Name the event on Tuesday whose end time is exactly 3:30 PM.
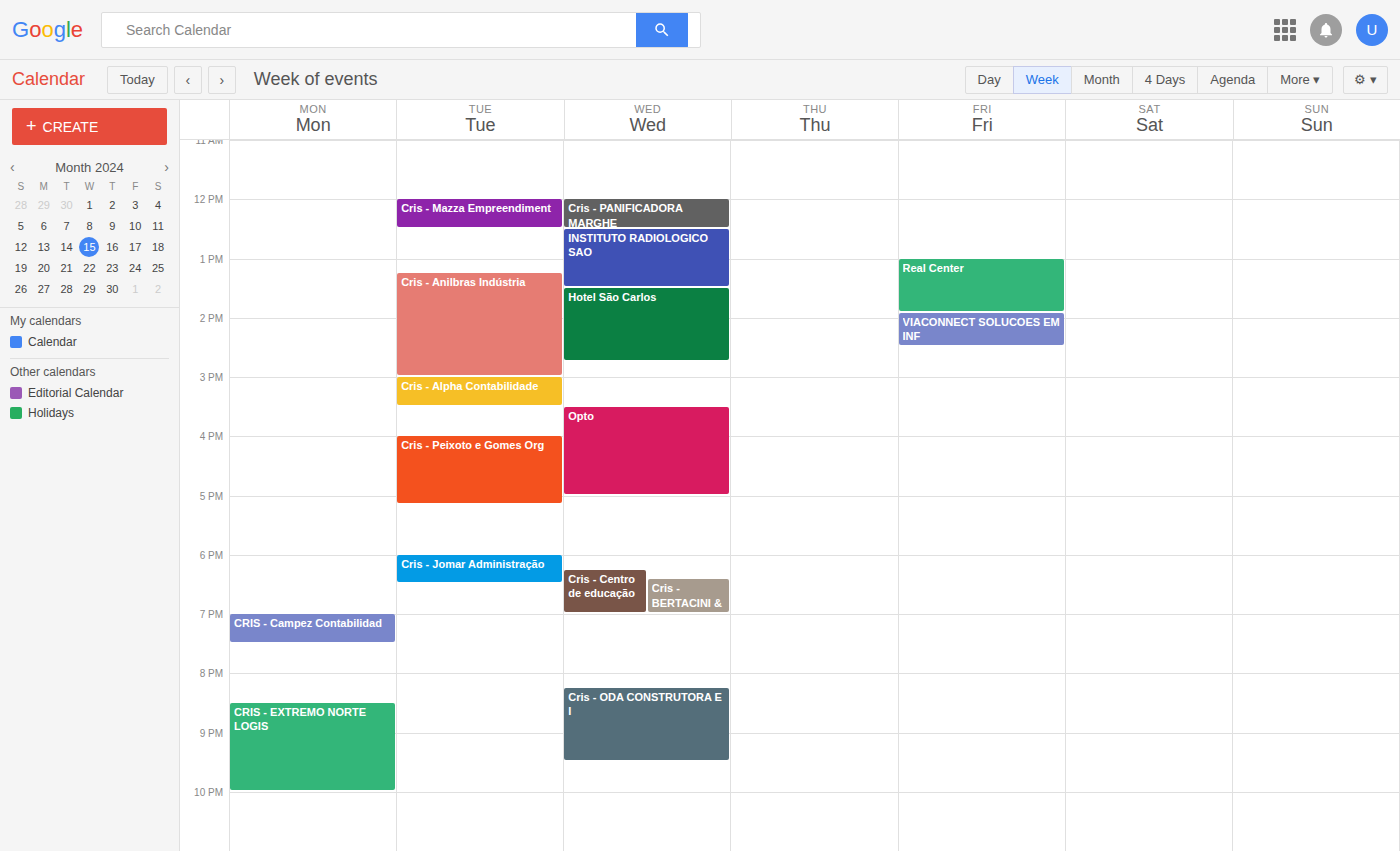
"Cris - Alpha Contabilidade"